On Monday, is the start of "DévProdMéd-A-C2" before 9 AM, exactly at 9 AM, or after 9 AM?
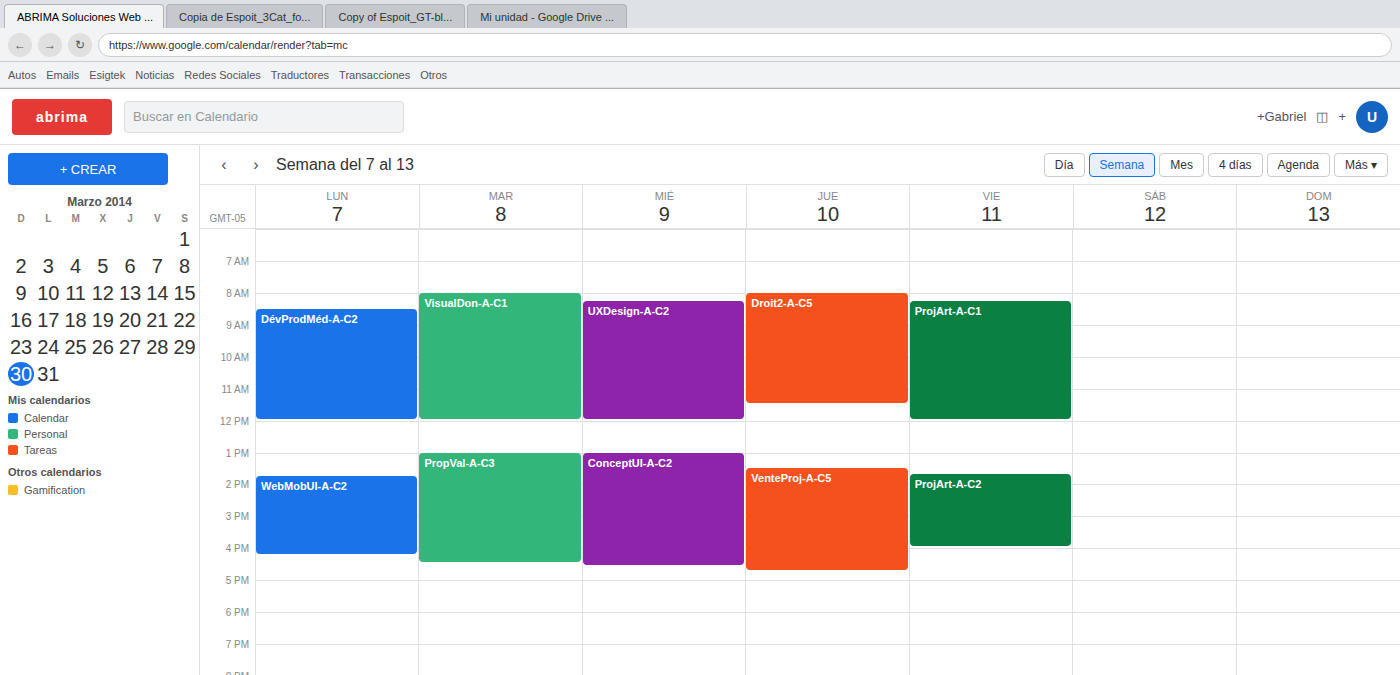
8:30 AM -- before 9 AM, 30 minutes above the 9 AM line.